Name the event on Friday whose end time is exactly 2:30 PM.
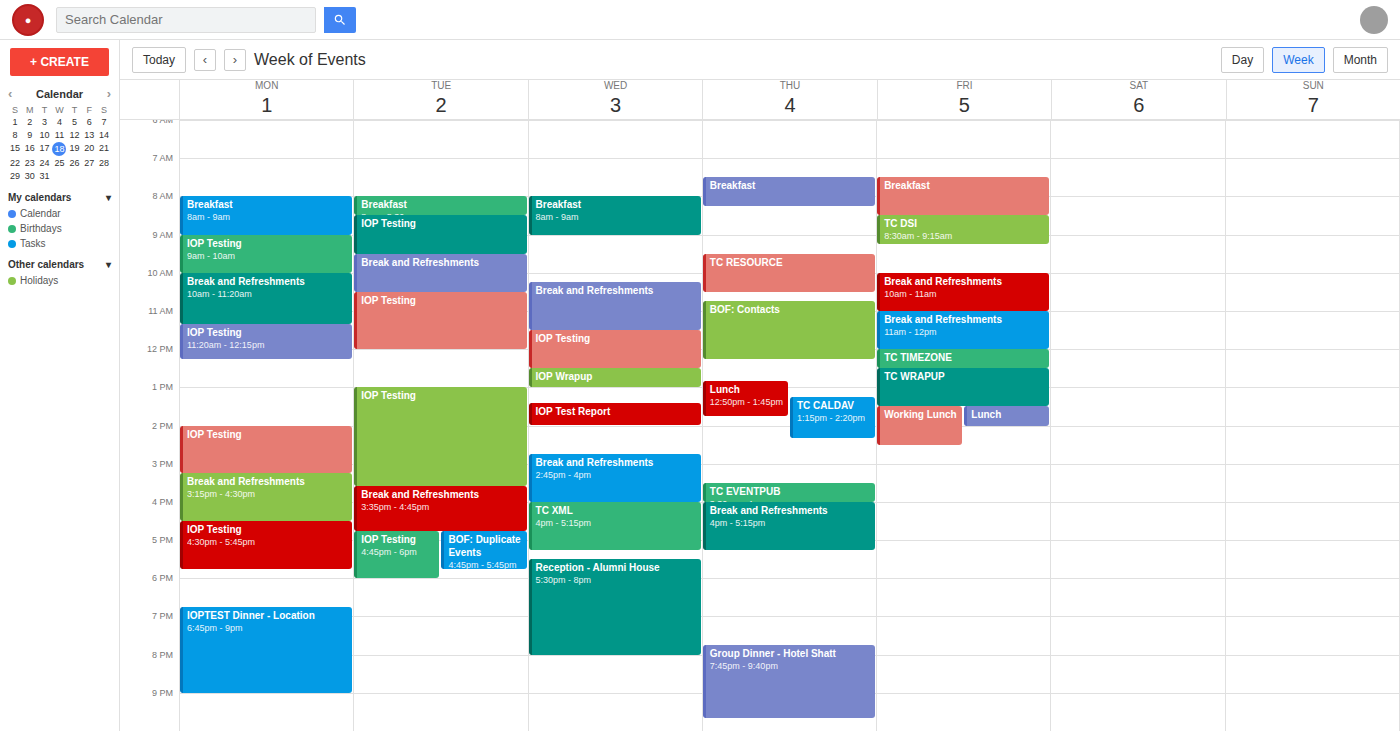
"Working Lunch"